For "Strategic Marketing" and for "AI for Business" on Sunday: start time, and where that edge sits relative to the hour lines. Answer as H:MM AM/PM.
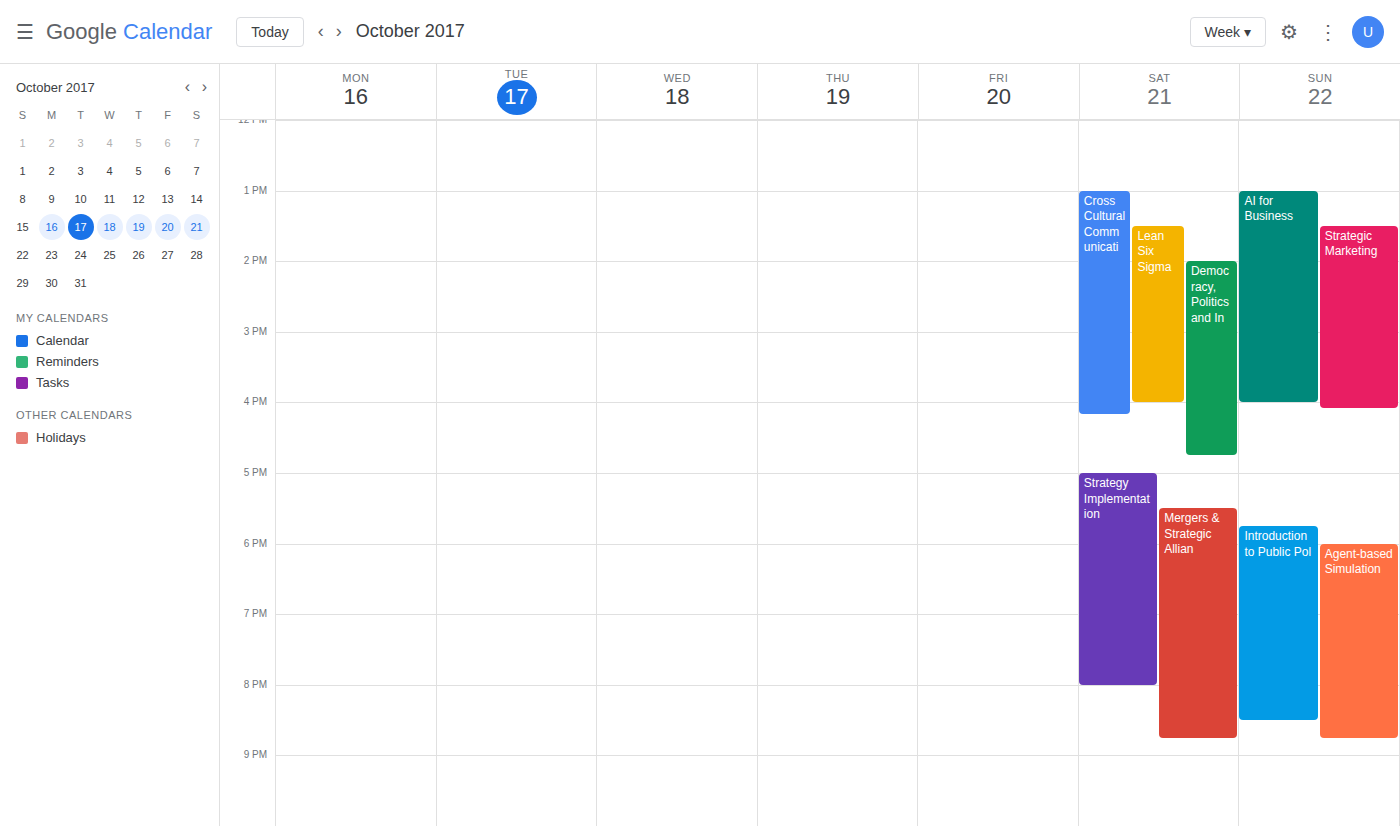
"Strategic Marketing": 1:30 PM, halfway between the 1 PM and 2 PM lines. "AI for Business": 1:00 PM, exactly on the 1 PM line.